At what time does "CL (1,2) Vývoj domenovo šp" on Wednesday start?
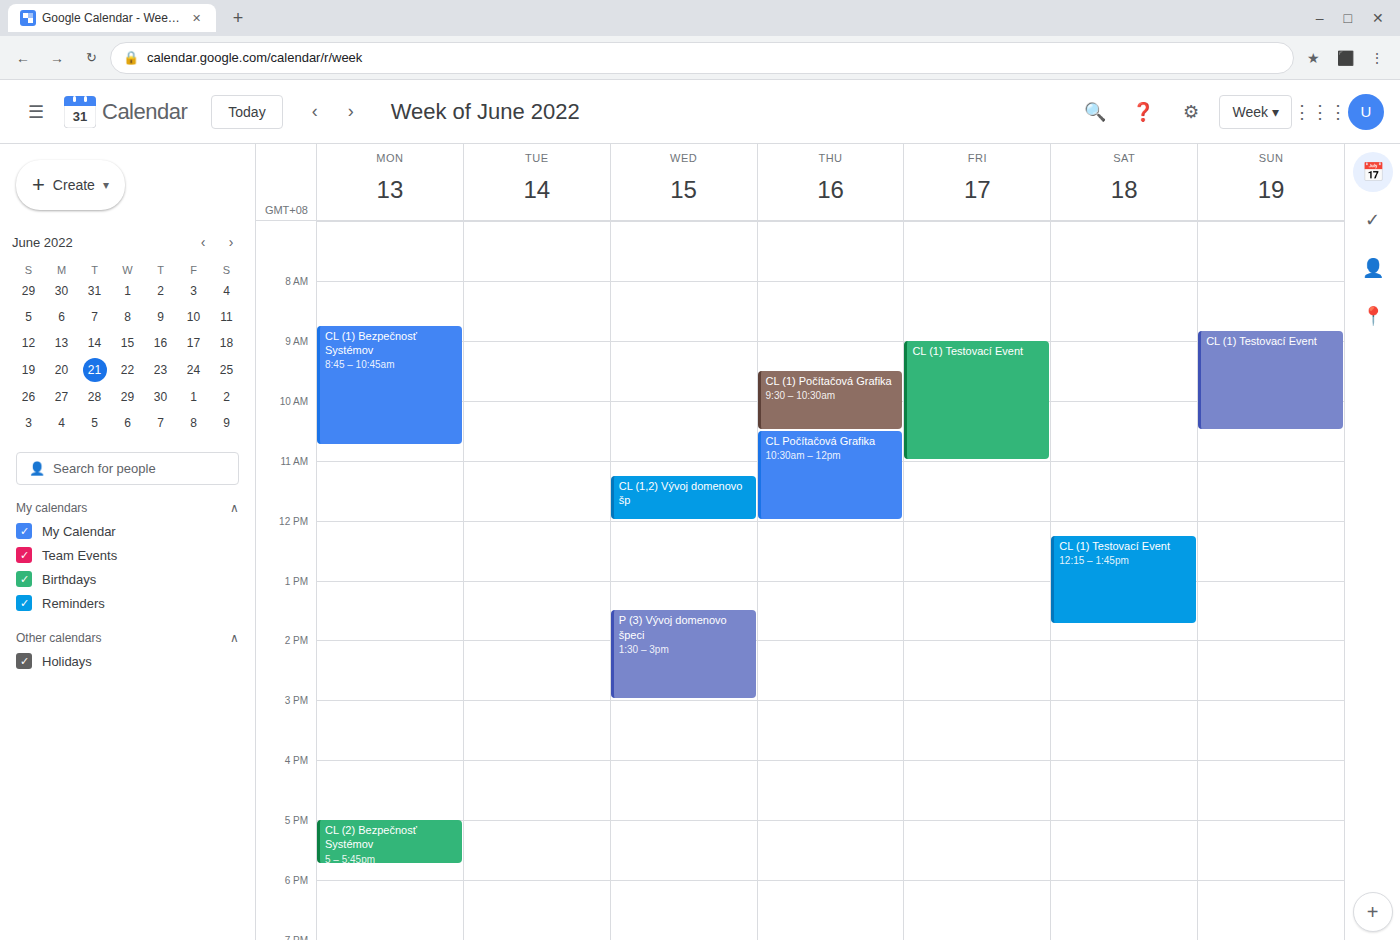
11:15 AM